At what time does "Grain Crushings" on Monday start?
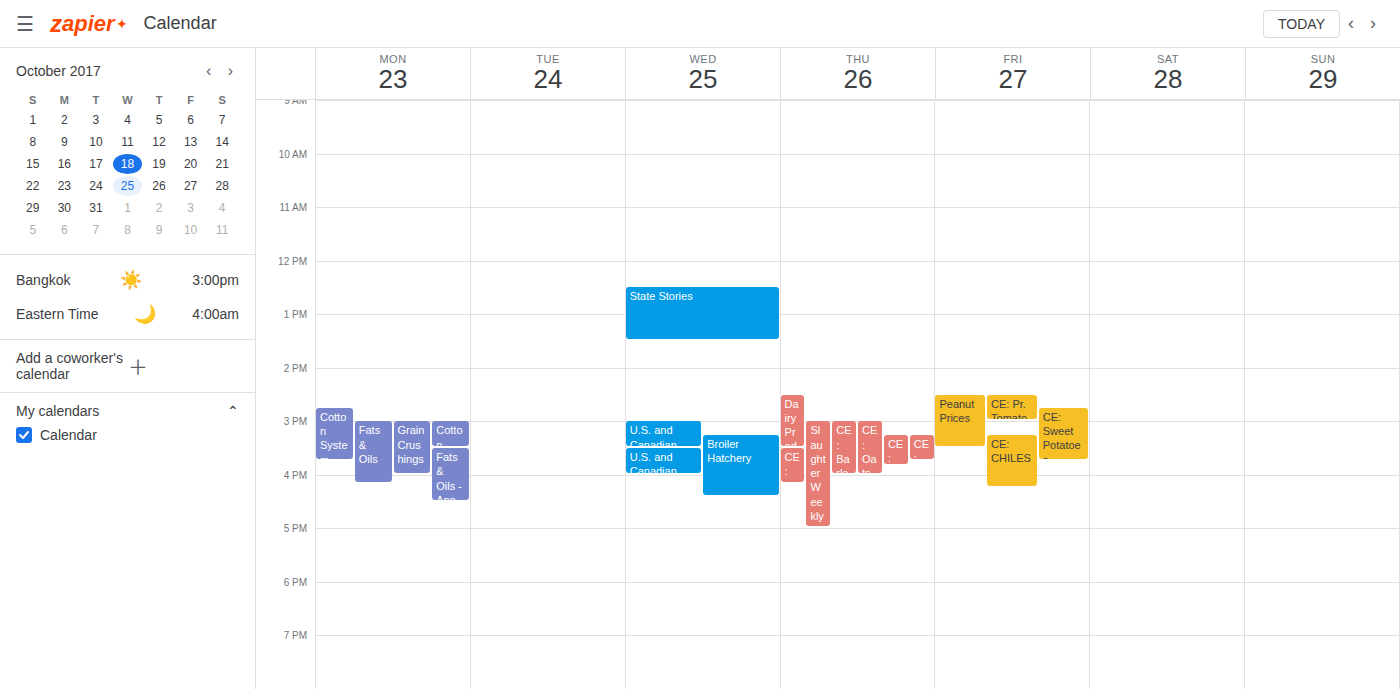
3:00 PM